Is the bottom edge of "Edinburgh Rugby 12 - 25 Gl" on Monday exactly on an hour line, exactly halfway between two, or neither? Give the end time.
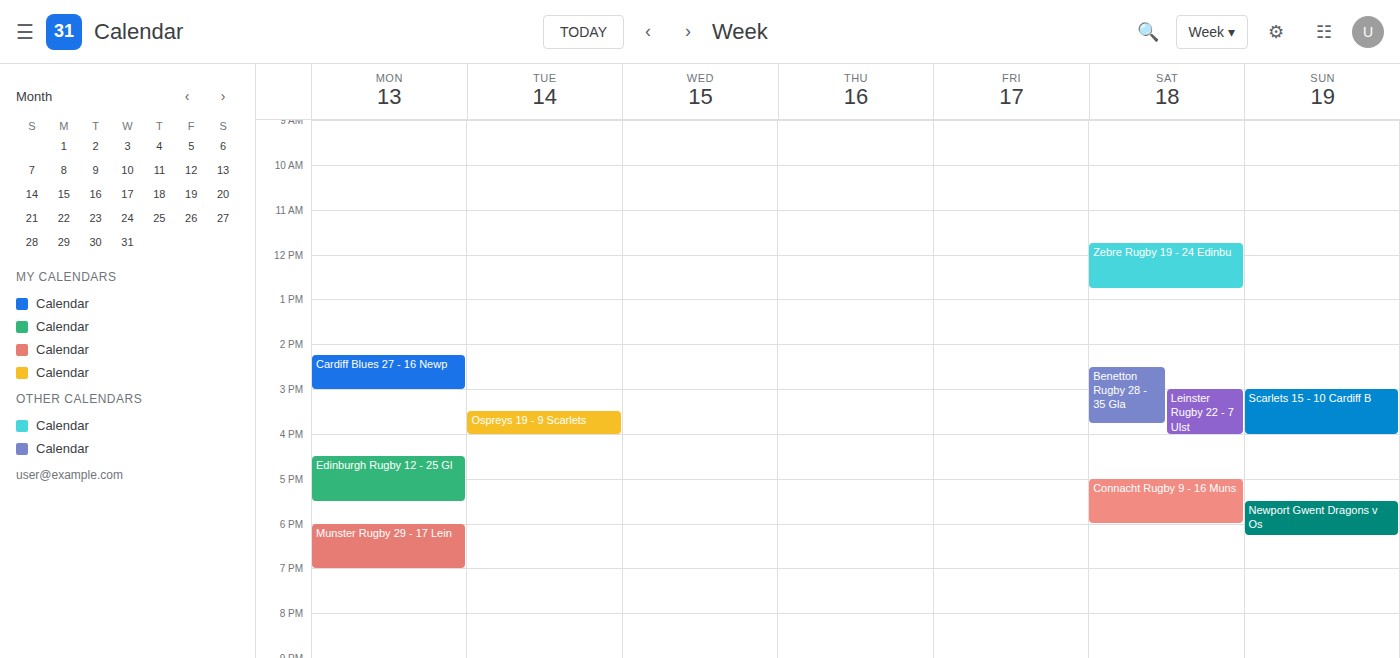
5:30 PM -- halfway between the 5 PM and 6 PM lines.